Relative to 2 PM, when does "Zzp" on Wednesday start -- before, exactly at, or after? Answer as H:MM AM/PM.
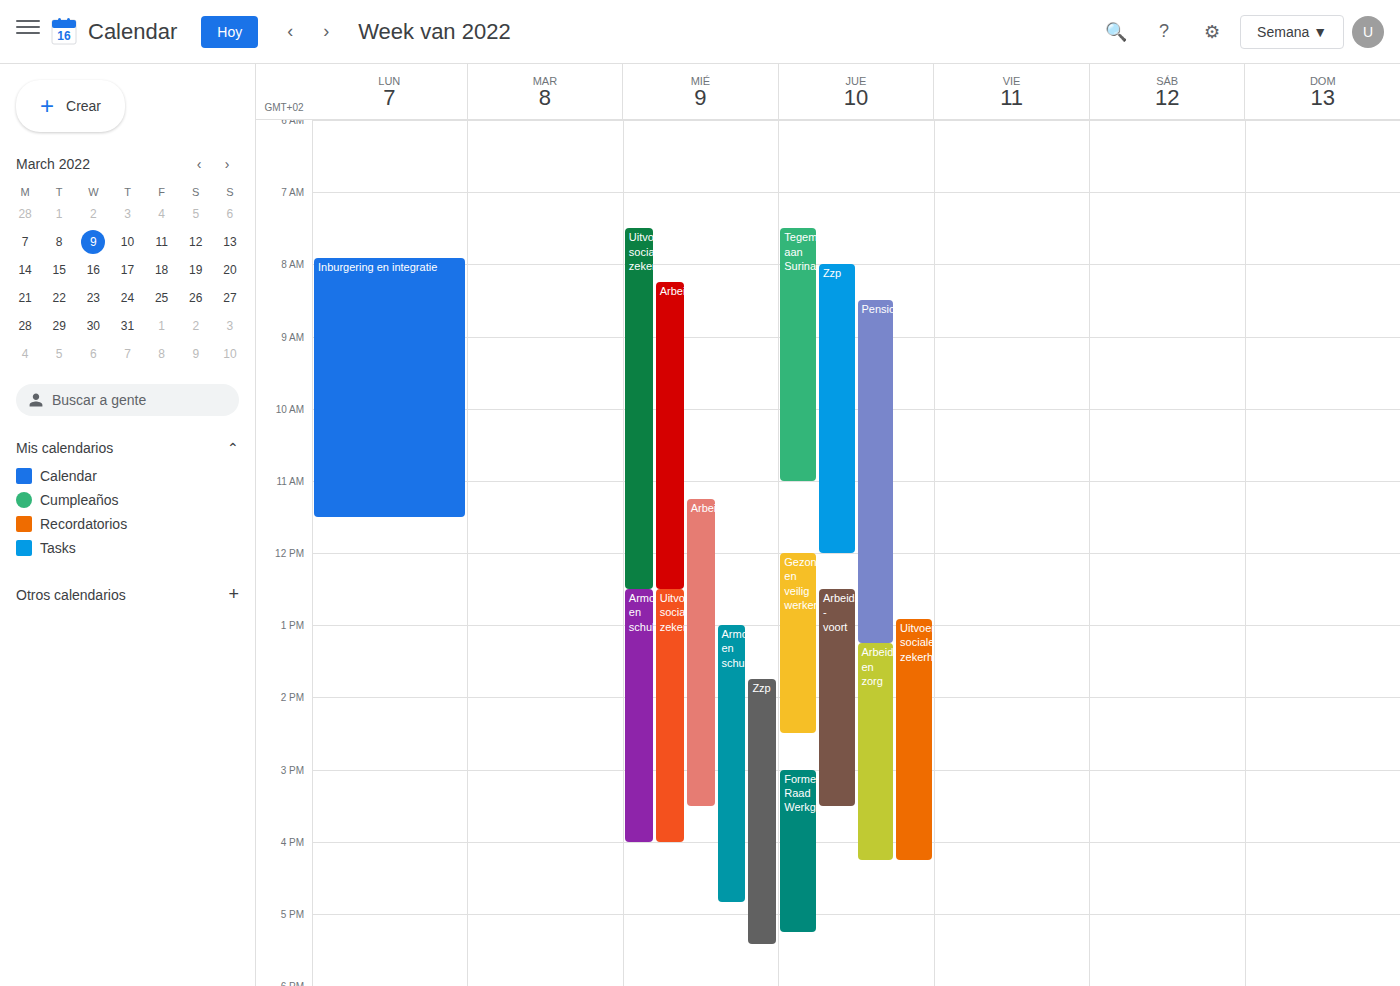
1:45 PM -- before 2 PM, 15 minutes above the 2 PM line.